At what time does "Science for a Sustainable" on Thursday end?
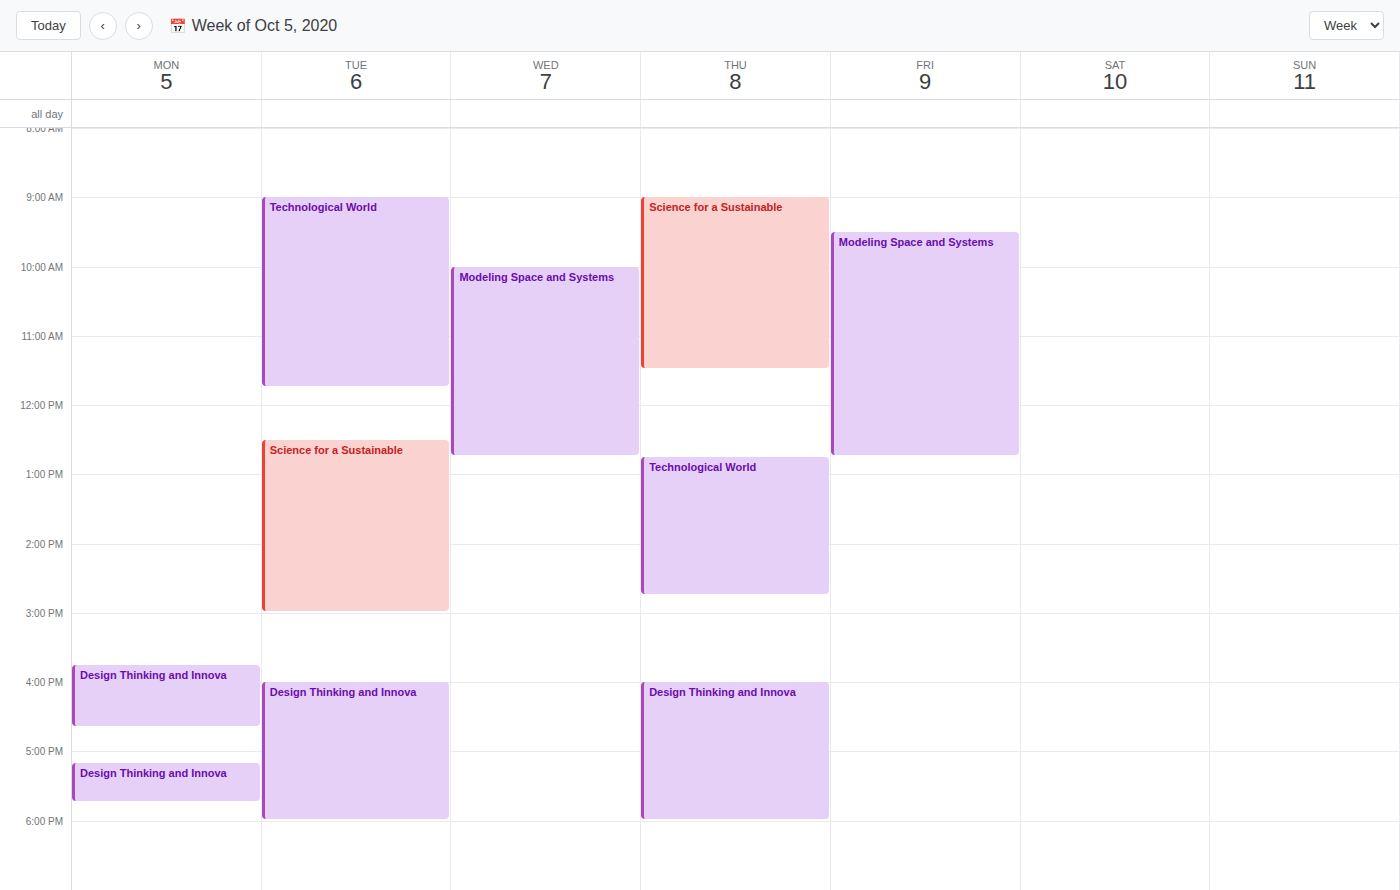
11:30 AM